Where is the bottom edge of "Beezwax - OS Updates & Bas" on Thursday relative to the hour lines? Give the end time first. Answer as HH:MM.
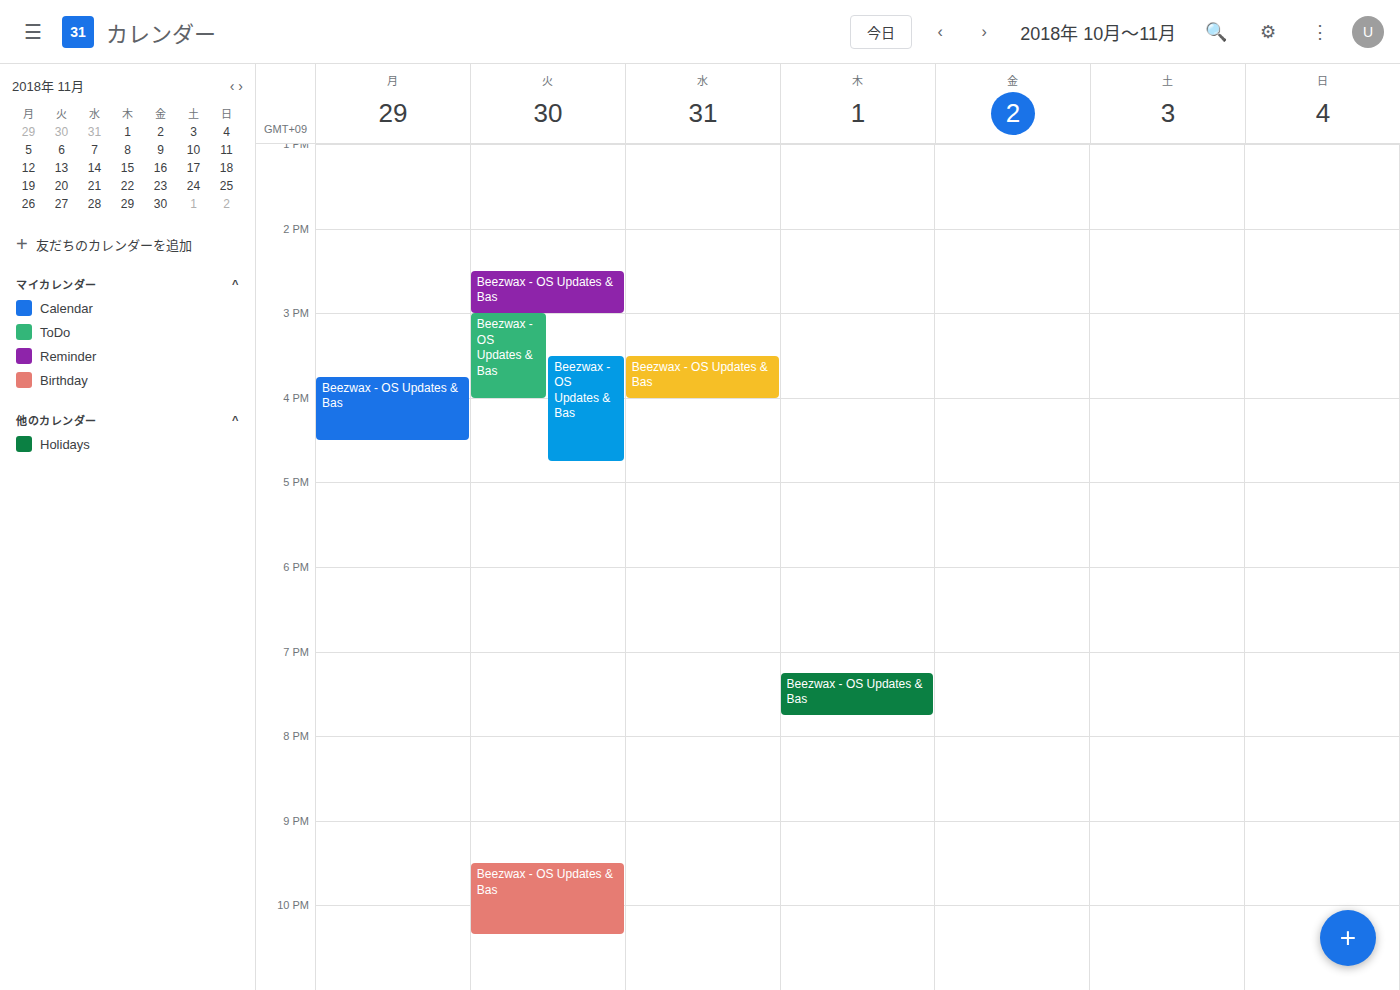
19:45 -- neither: three quarters of the way from the 19:00 line to the 20:00 line.